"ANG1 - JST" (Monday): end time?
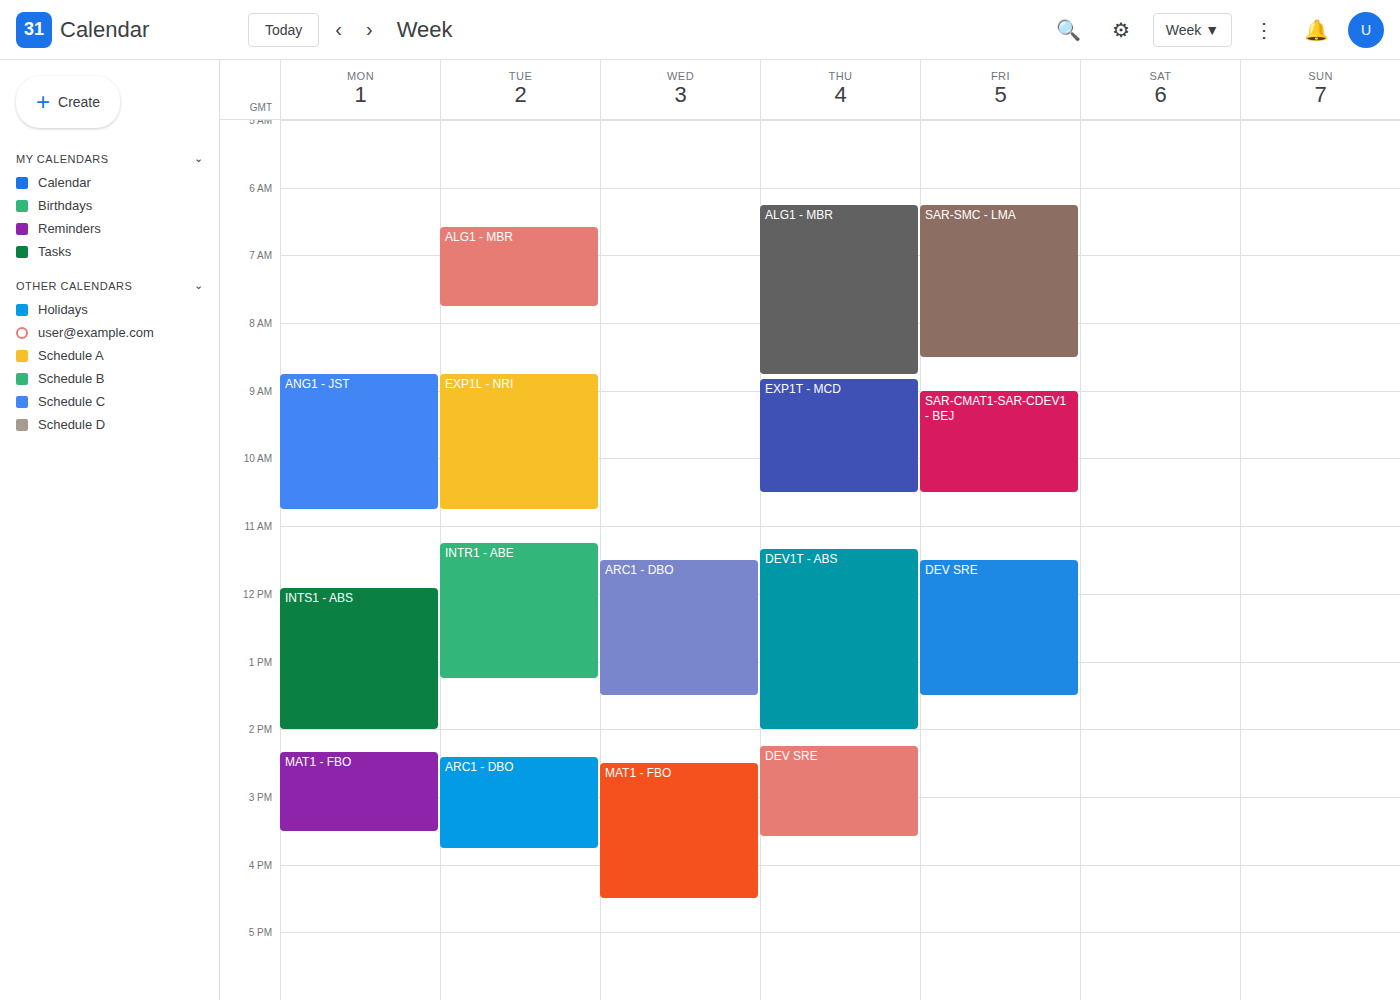
10:45 AM